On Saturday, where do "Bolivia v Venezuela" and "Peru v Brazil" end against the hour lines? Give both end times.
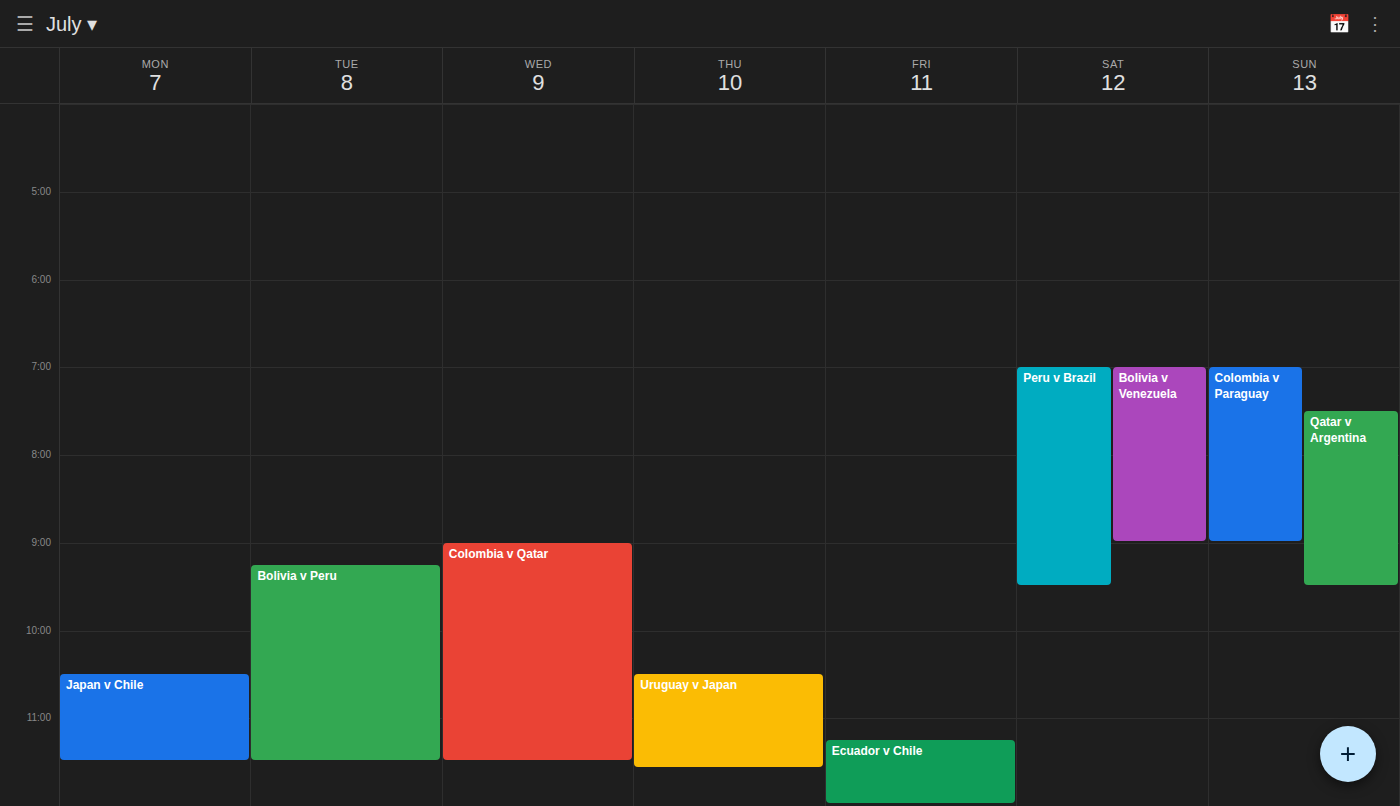
"Bolivia v Venezuela": 9:00 PM, exactly on the 9 PM line. "Peru v Brazil": 9:30 PM, halfway between the 9 PM and 10 PM lines.